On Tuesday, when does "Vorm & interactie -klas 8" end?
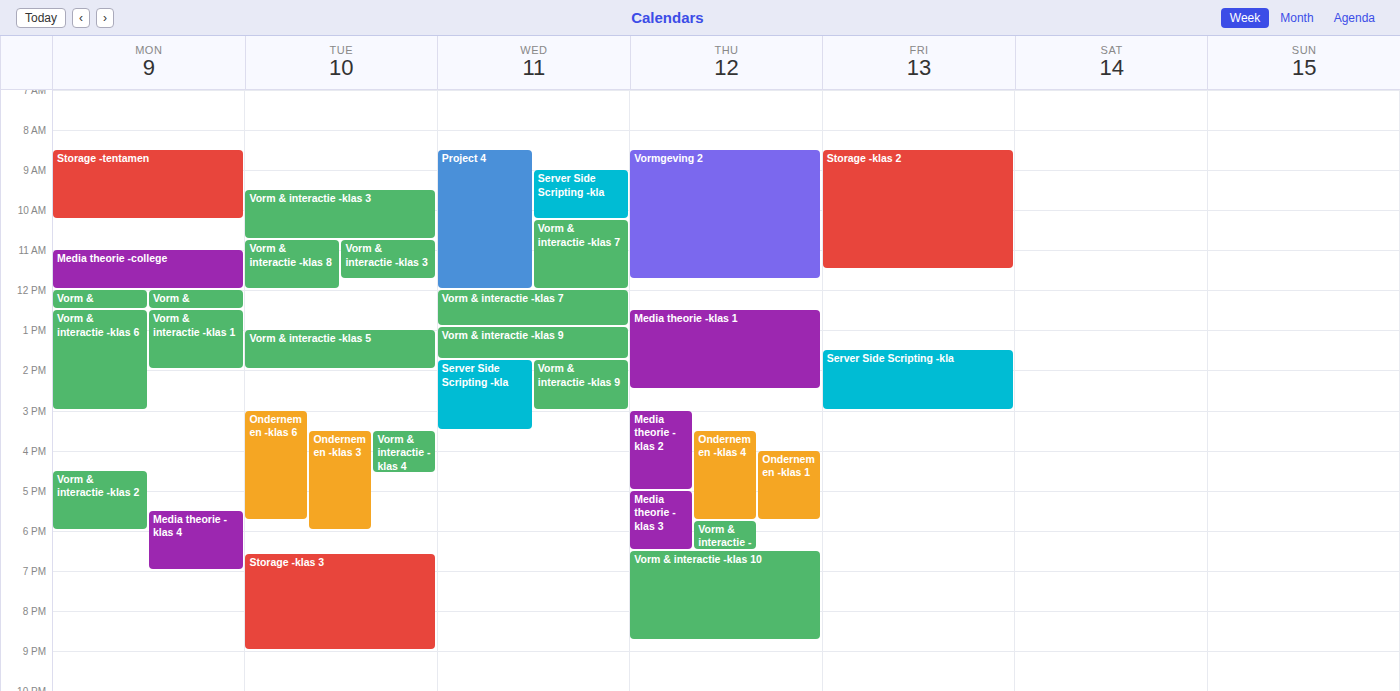
12:00 PM